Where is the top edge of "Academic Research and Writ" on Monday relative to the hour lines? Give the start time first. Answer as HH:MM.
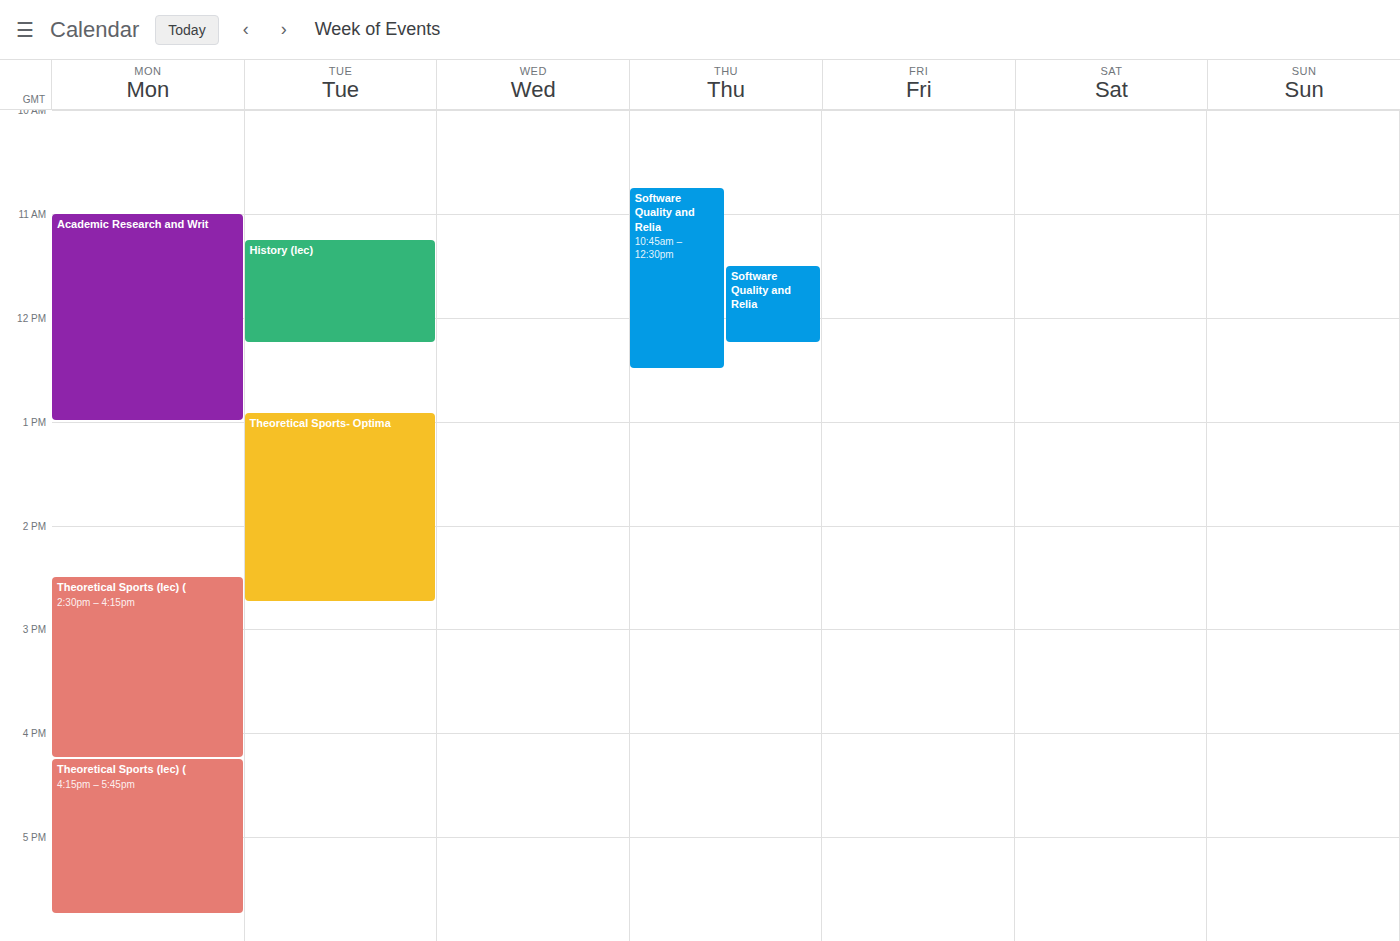
11:00 -- exactly on the 11:00 line.